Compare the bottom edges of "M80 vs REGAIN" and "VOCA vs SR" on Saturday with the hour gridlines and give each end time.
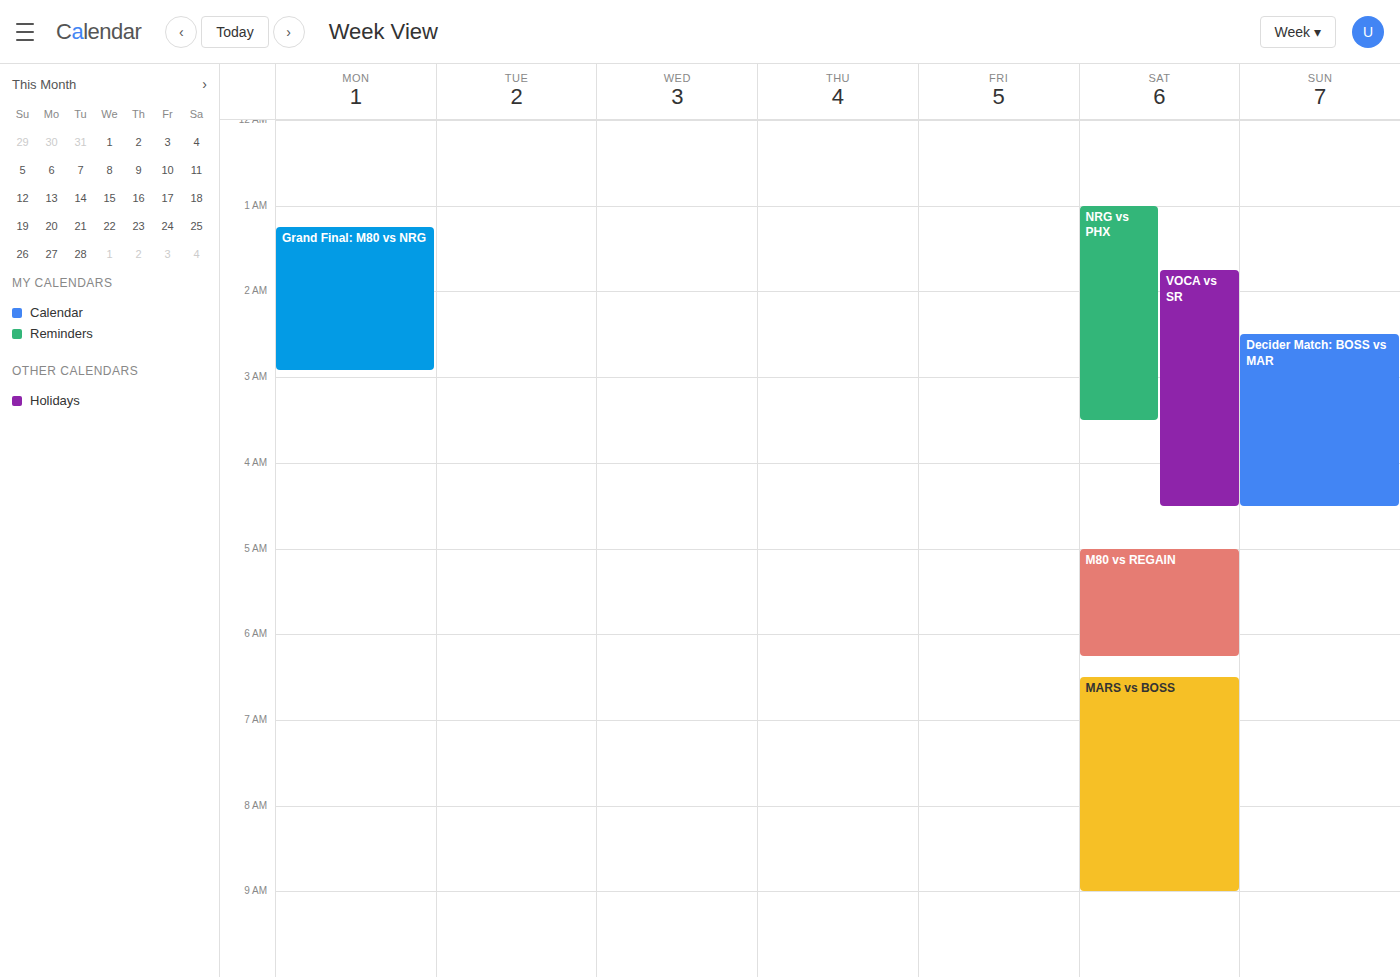
"M80 vs REGAIN": 6:15 AM, neither: a quarter of the way from the 6 AM line to the 7 AM line. "VOCA vs SR": 4:30 AM, halfway between the 4 AM and 5 AM lines.